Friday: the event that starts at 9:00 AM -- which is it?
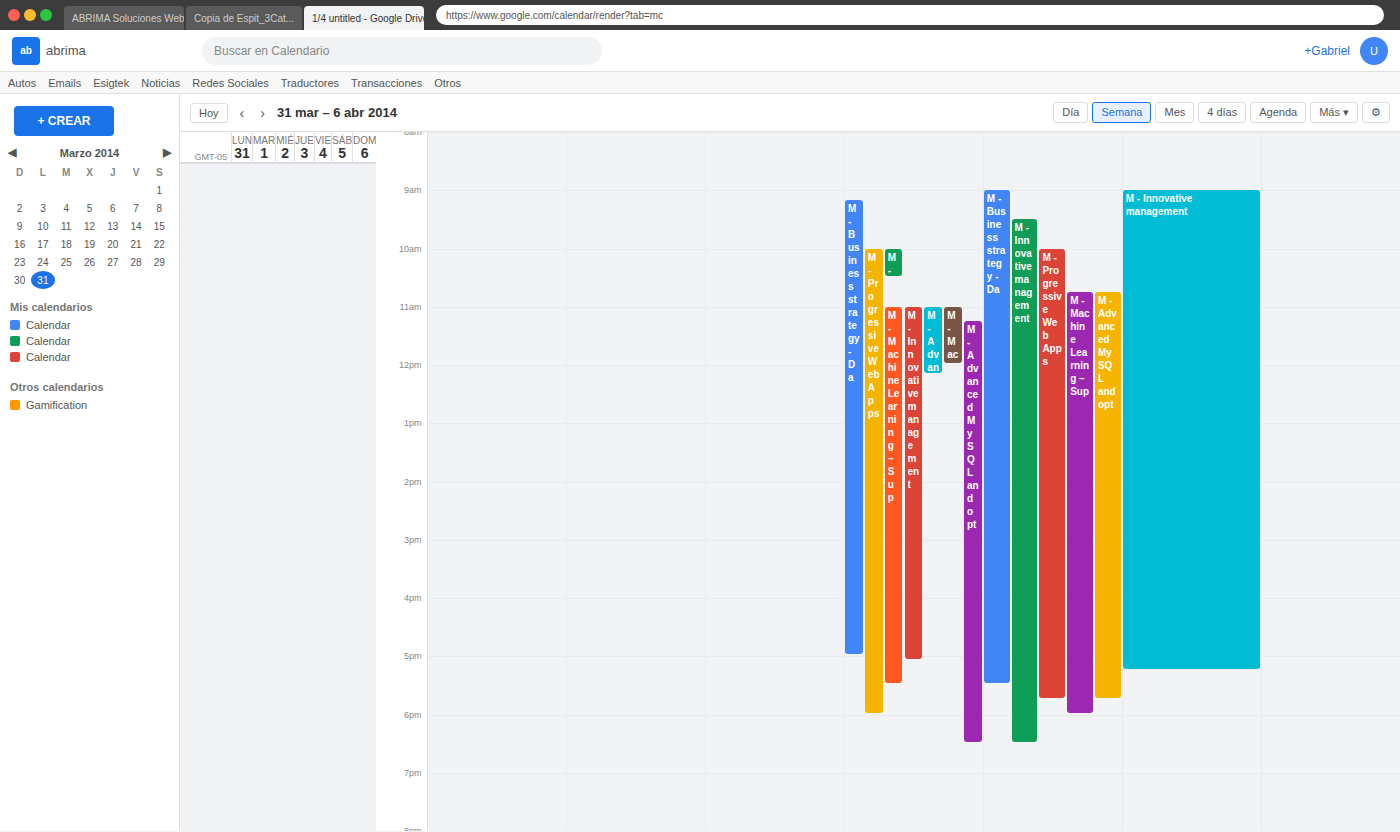
"M - Business strategy - Da"